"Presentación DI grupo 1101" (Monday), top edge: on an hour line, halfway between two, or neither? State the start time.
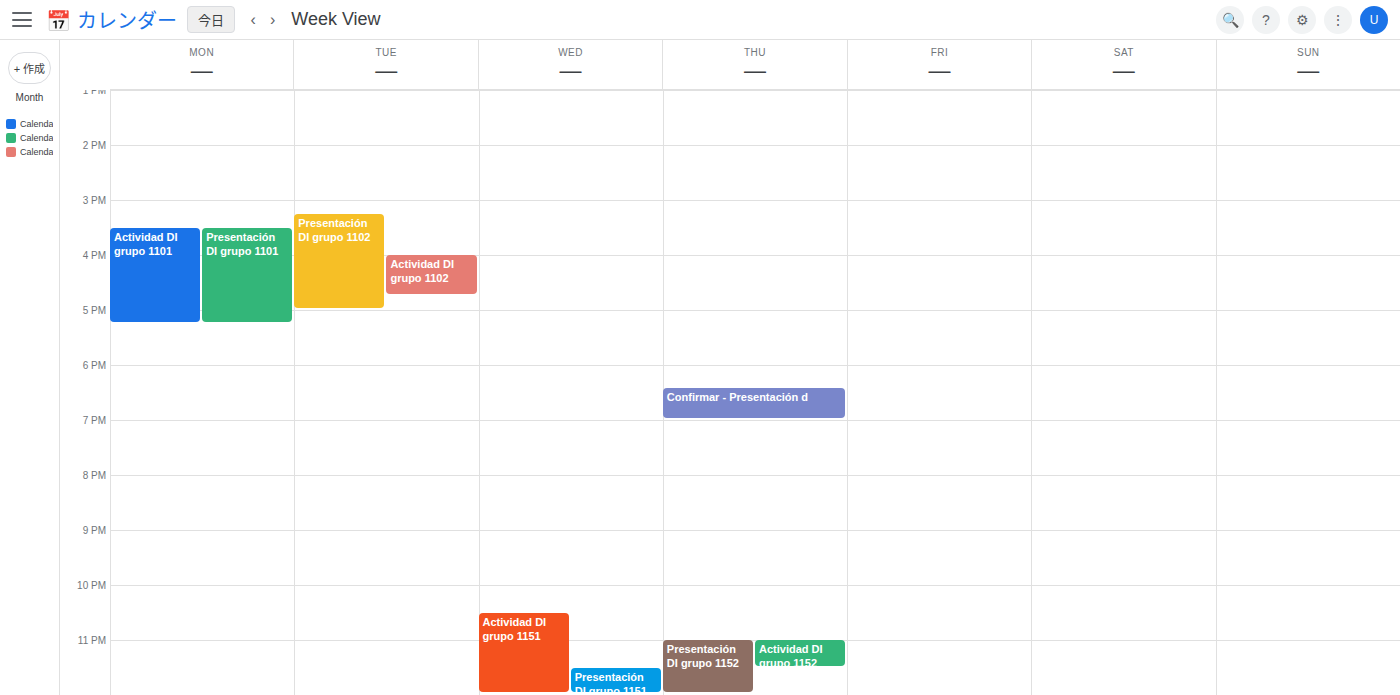
3:30 PM -- halfway between the 3 PM and 4 PM lines.